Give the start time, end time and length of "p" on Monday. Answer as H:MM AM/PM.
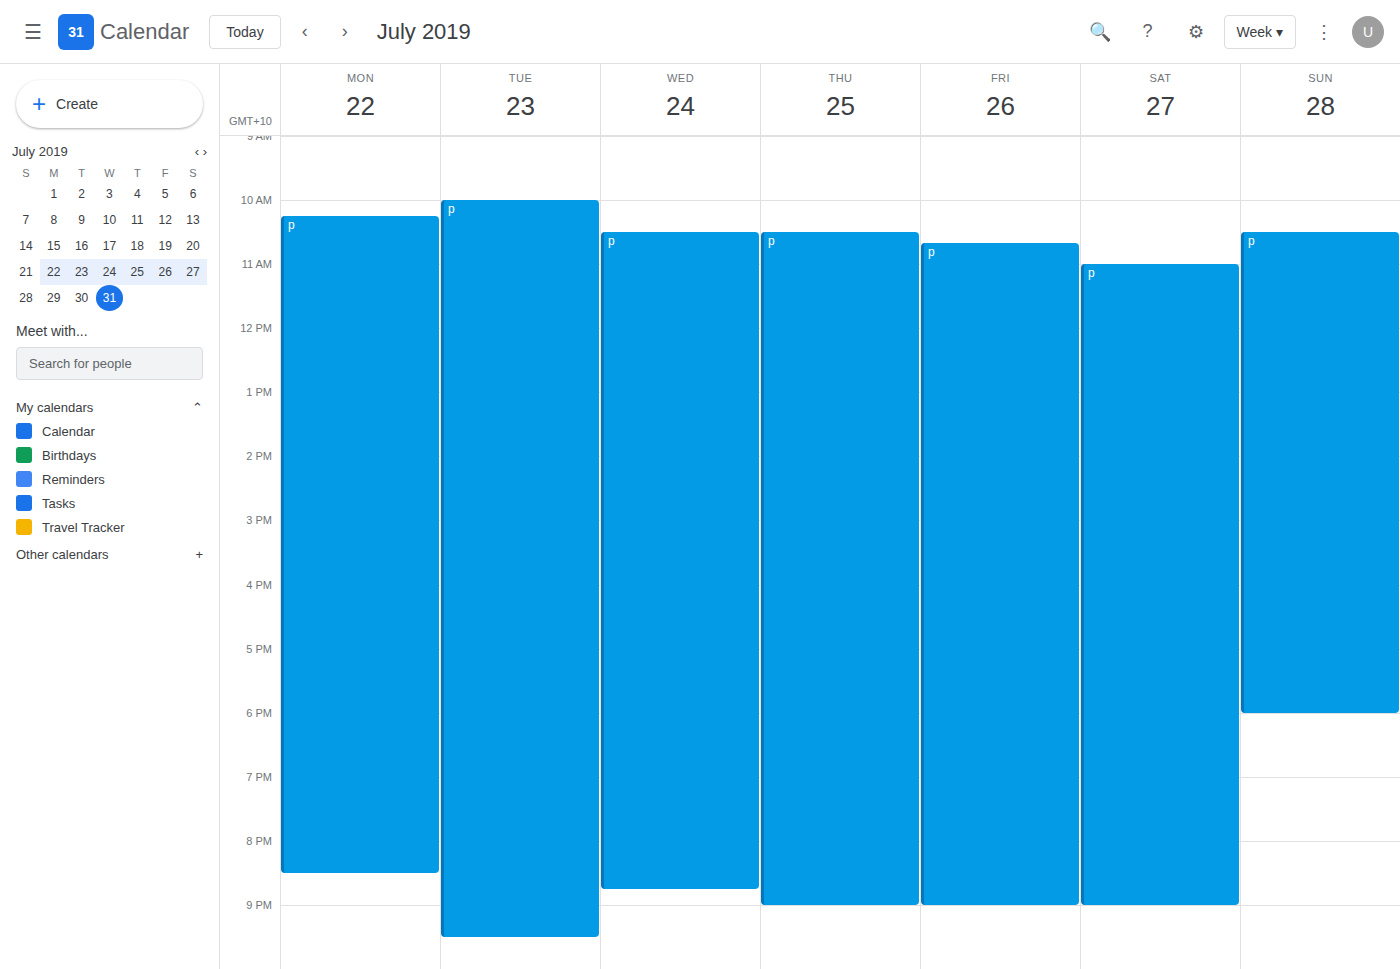
10:15 AM to 8:30 PM, 10 hours 15 minutes